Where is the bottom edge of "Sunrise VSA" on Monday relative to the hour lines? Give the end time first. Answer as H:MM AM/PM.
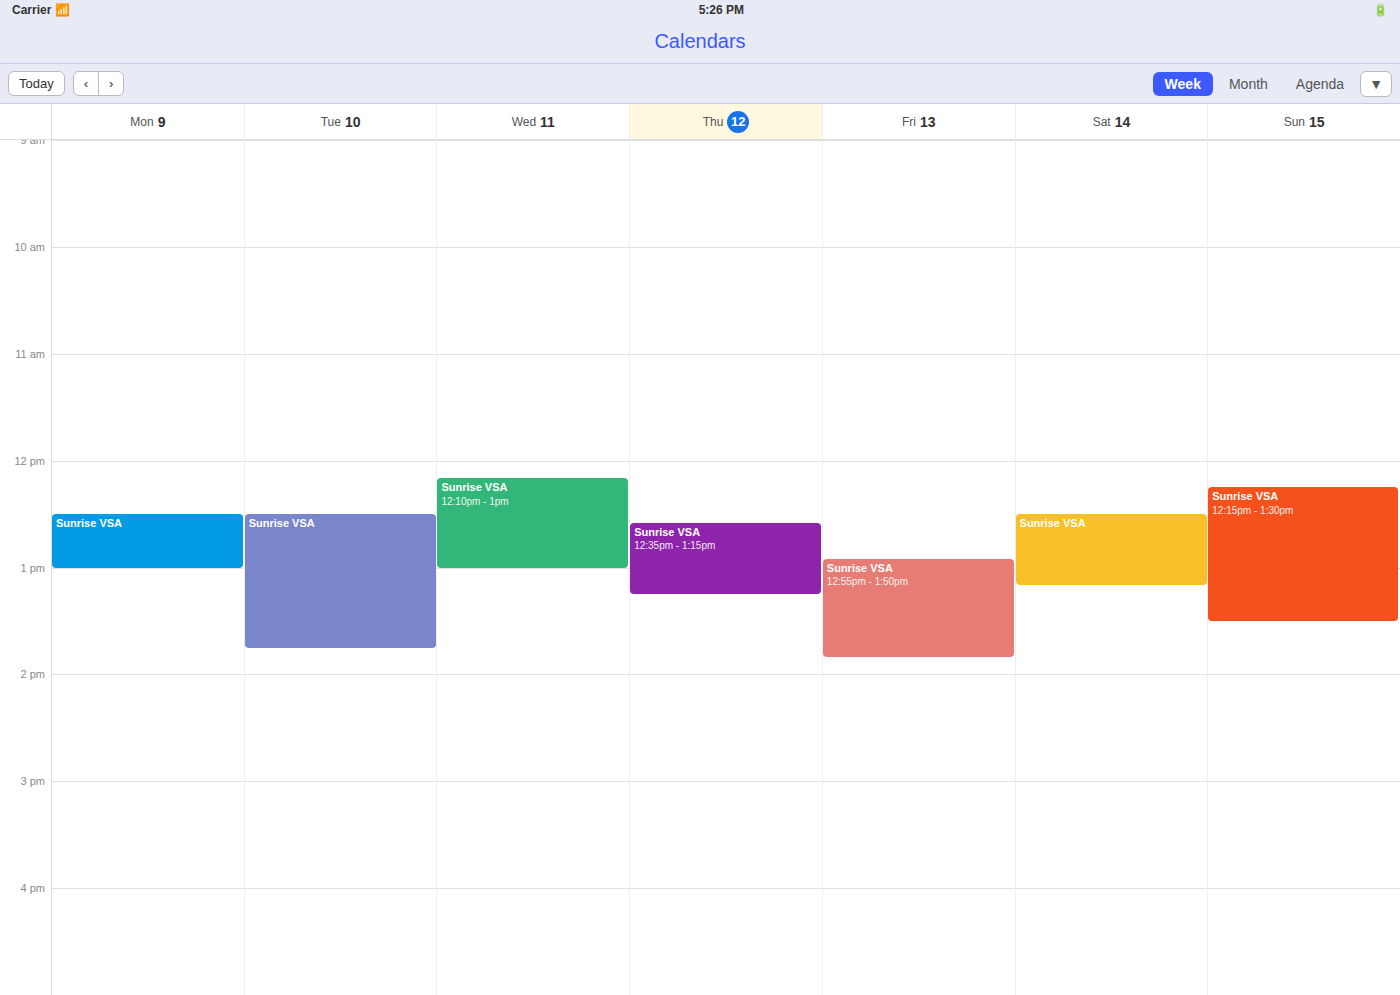
1:00 PM -- exactly on the 1 PM line.